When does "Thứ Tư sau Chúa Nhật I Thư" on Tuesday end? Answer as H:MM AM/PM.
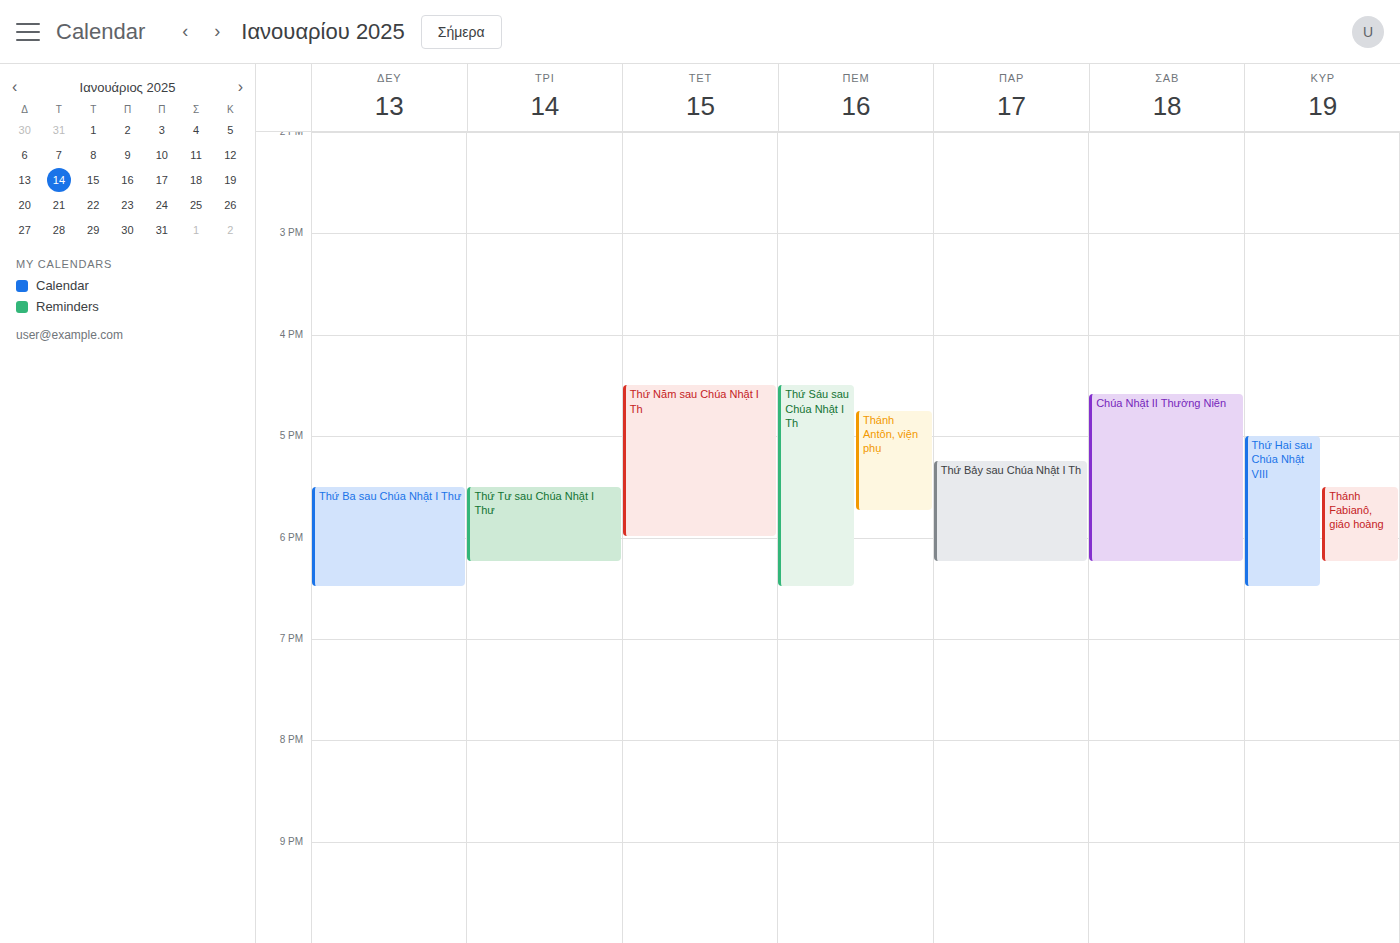
6:15 PM